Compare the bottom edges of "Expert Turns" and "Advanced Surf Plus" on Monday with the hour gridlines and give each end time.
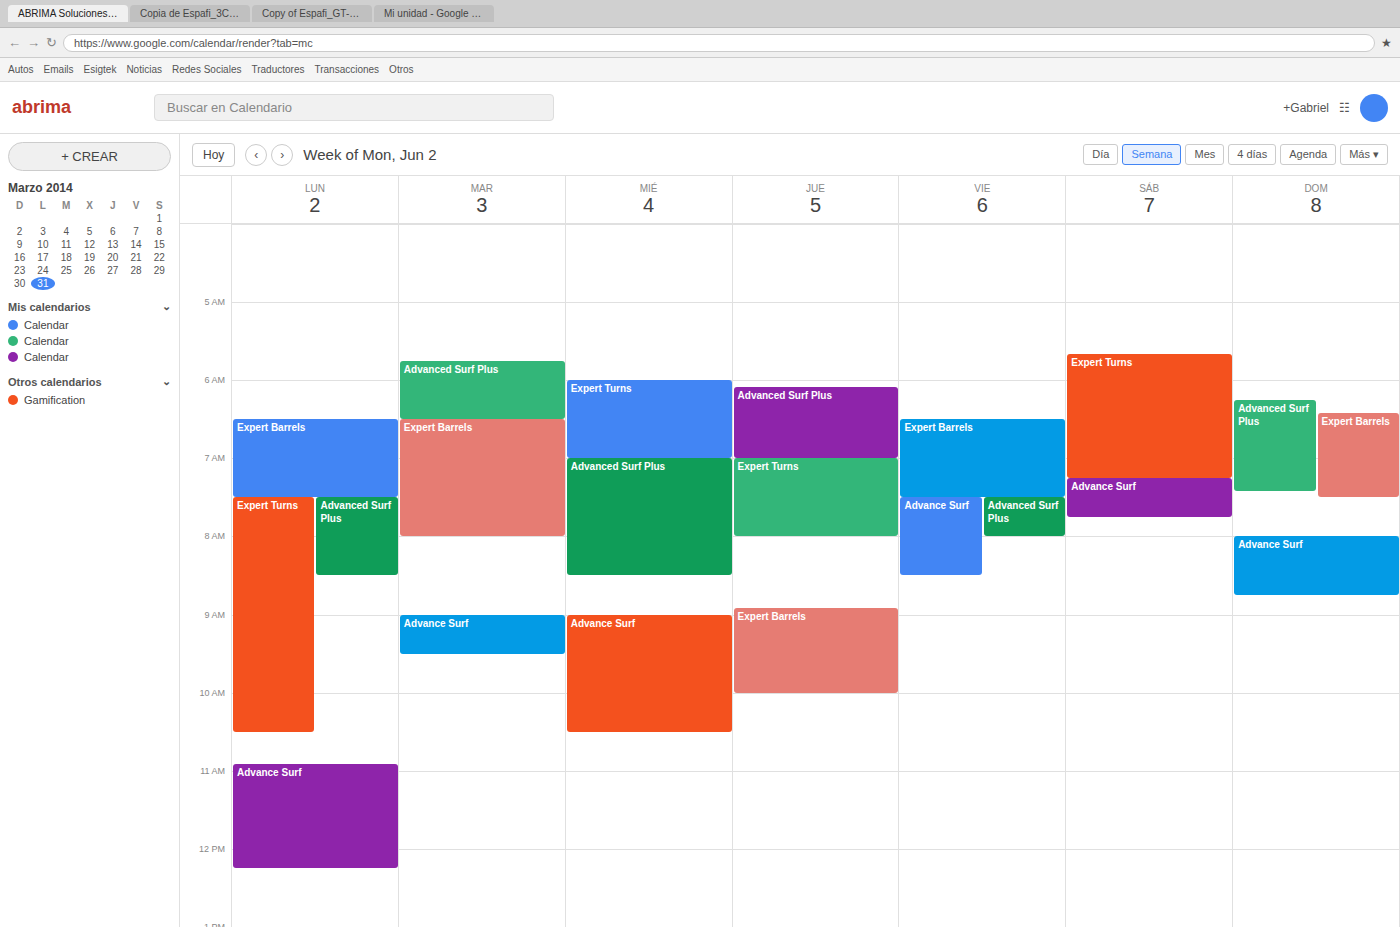
"Expert Turns": 10:30 AM, halfway between the 10 AM and 11 AM lines. "Advanced Surf Plus": 8:30 AM, halfway between the 8 AM and 9 AM lines.